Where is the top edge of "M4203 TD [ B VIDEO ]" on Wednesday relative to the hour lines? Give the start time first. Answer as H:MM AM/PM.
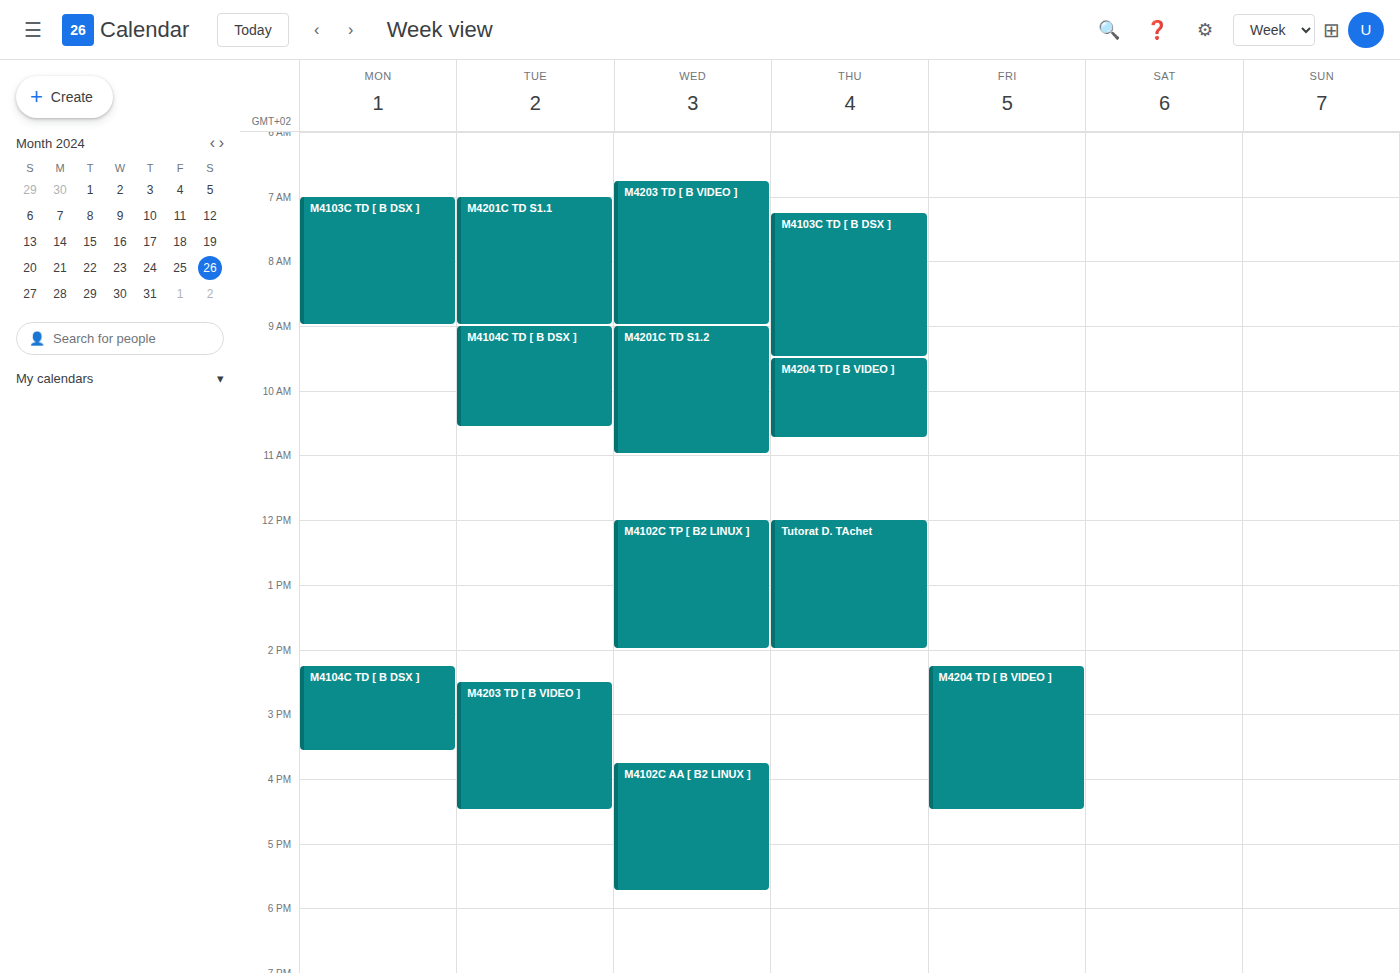
6:45 AM -- neither: three quarters of the way from the 6 AM line to the 7 AM line.